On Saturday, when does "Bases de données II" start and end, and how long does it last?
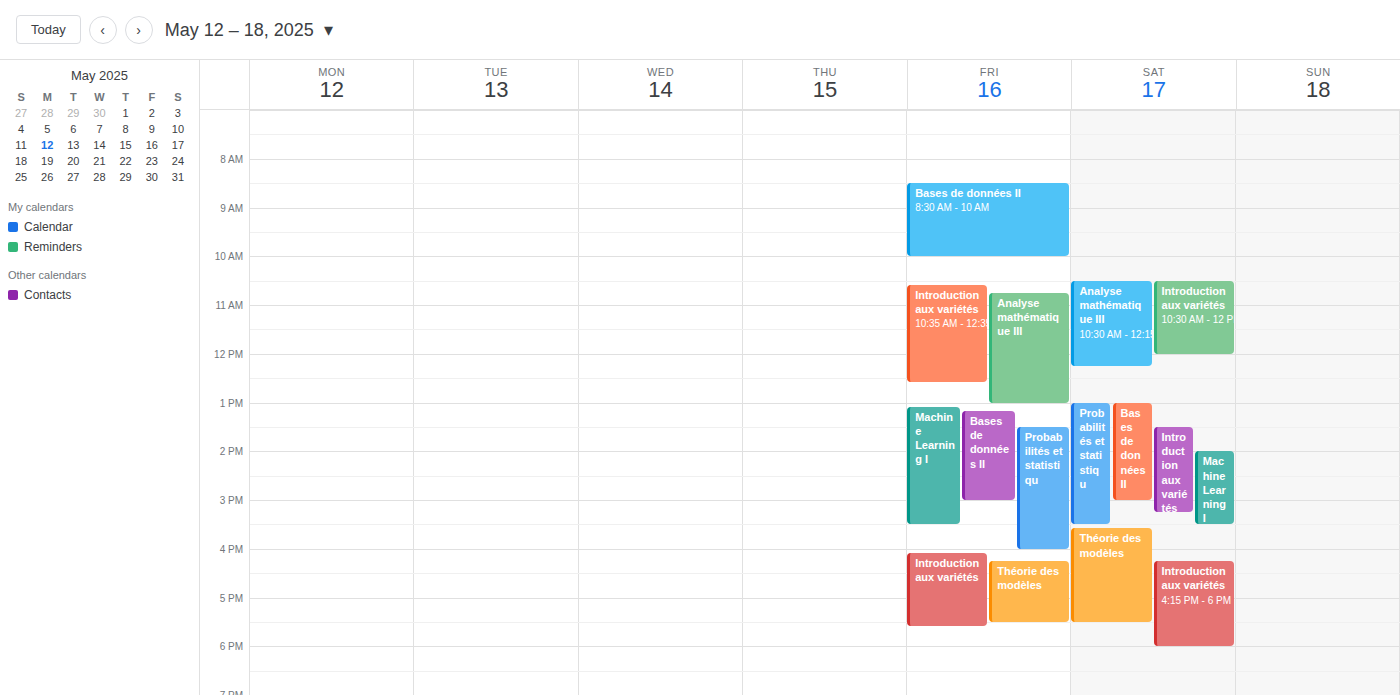
1:00 PM to 3:00 PM, 2 hours